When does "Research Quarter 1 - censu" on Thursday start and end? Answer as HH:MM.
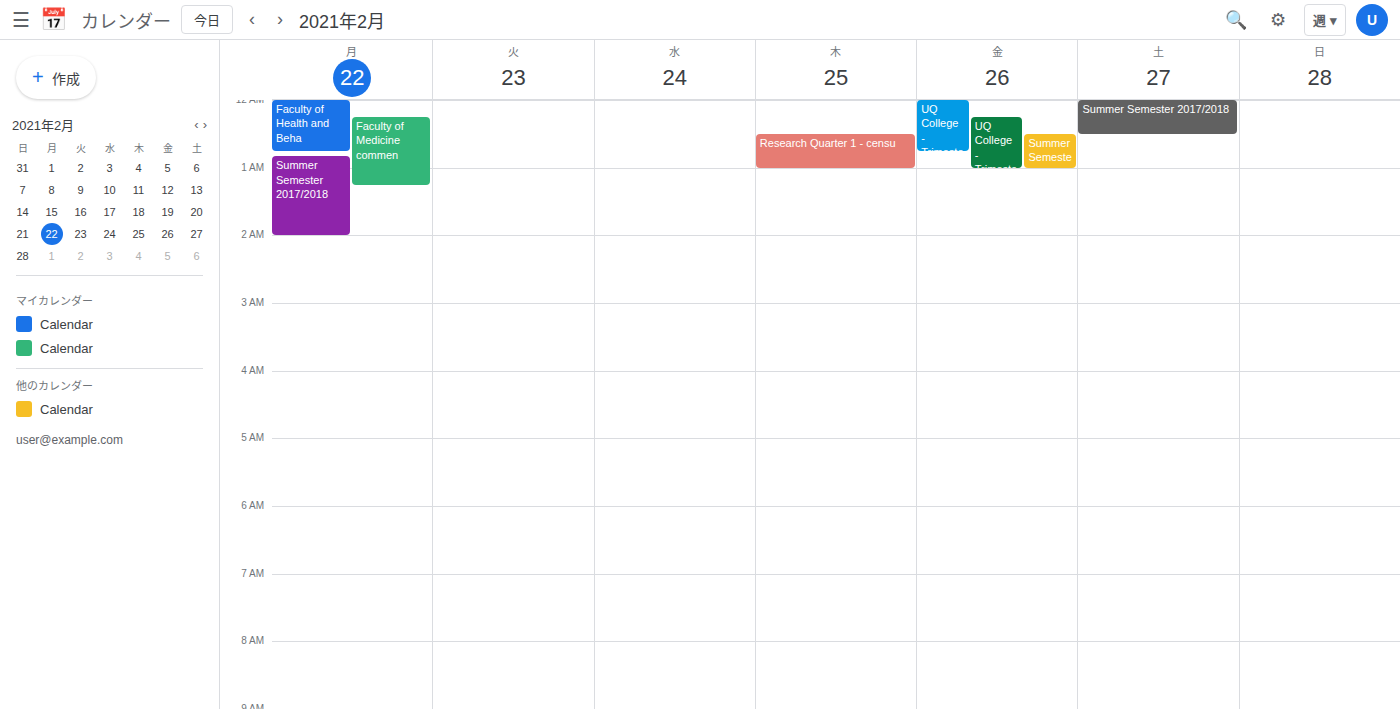
00:30 to 01:00